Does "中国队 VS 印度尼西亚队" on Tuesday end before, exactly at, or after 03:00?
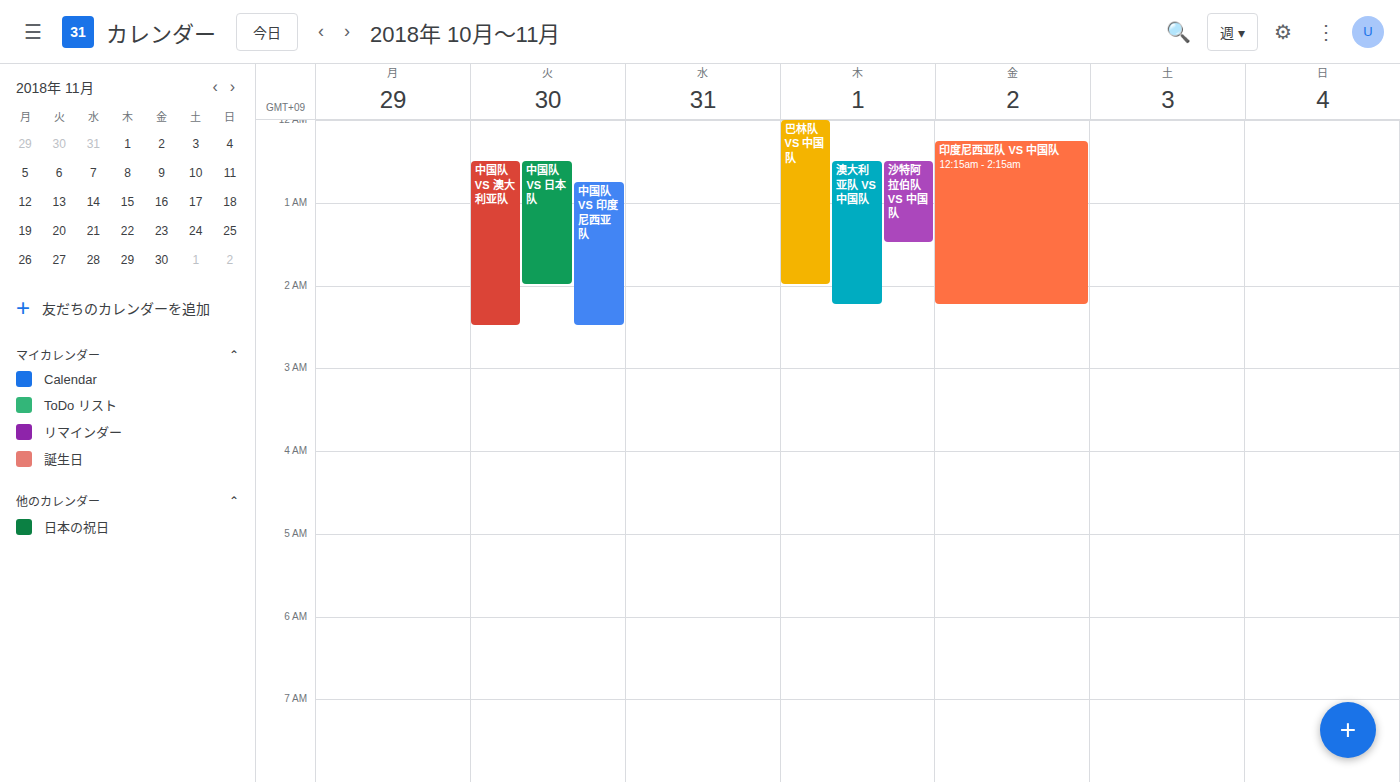
02:30 -- before 03:00, 30 minutes above the 03:00 line.